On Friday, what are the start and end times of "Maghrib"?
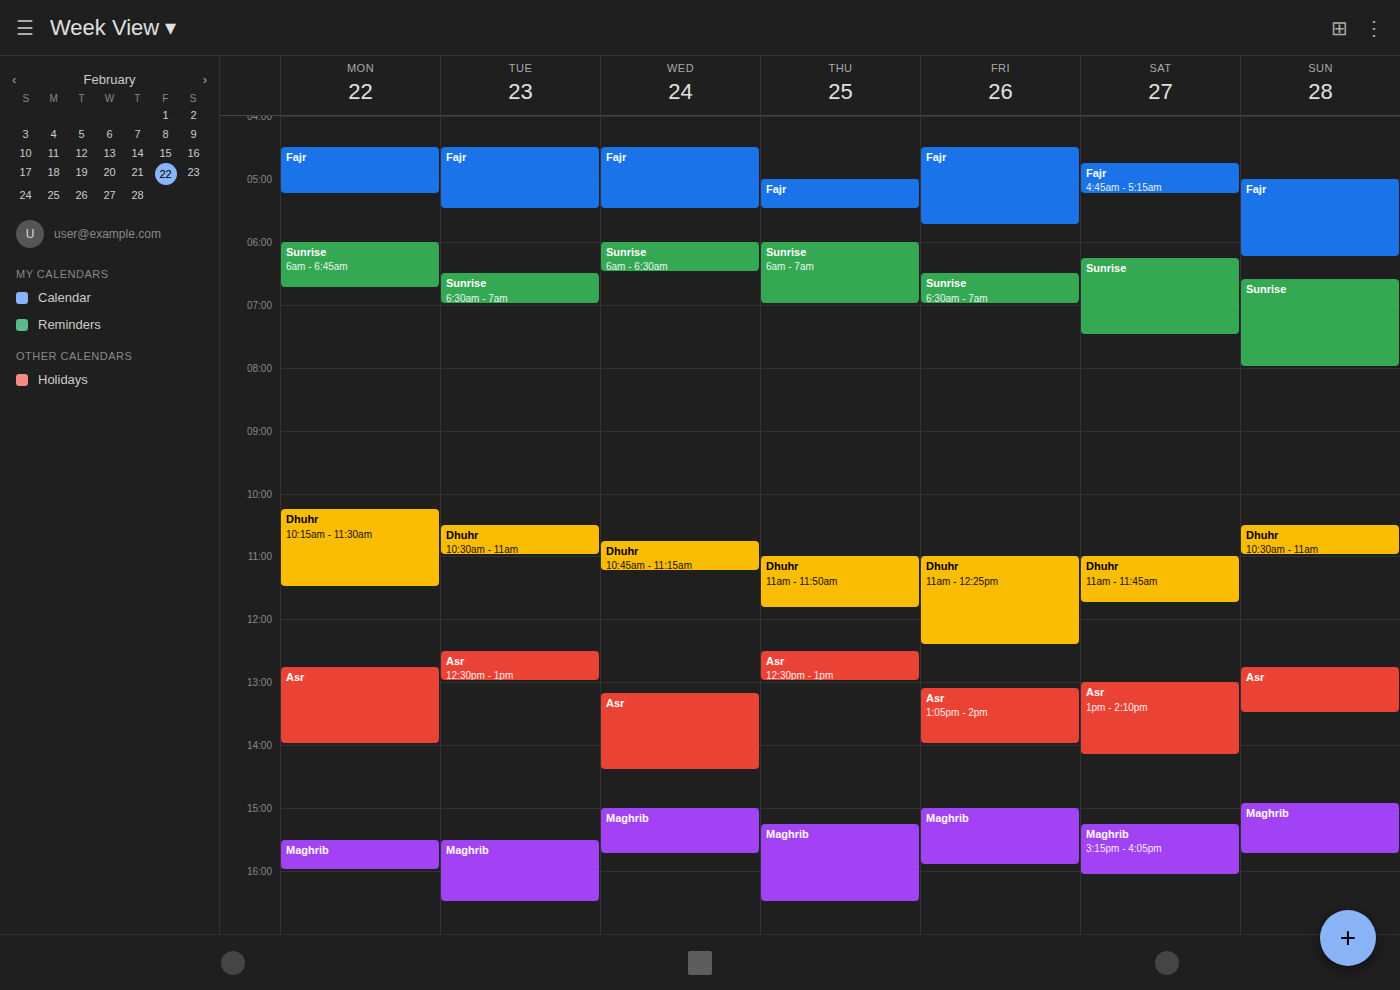
3:00 PM to 3:55 PM